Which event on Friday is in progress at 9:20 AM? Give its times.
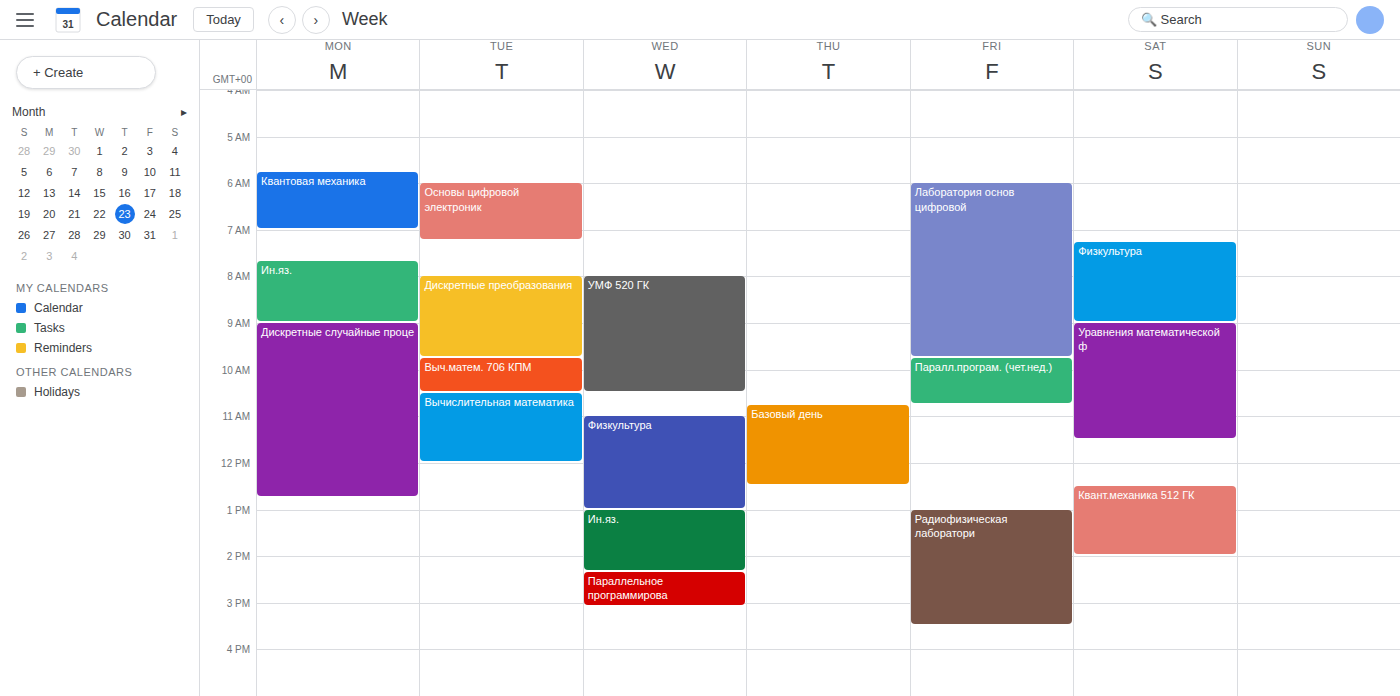
"Лаборатория основ цифровой", 6:00 AM to 9:45 AM